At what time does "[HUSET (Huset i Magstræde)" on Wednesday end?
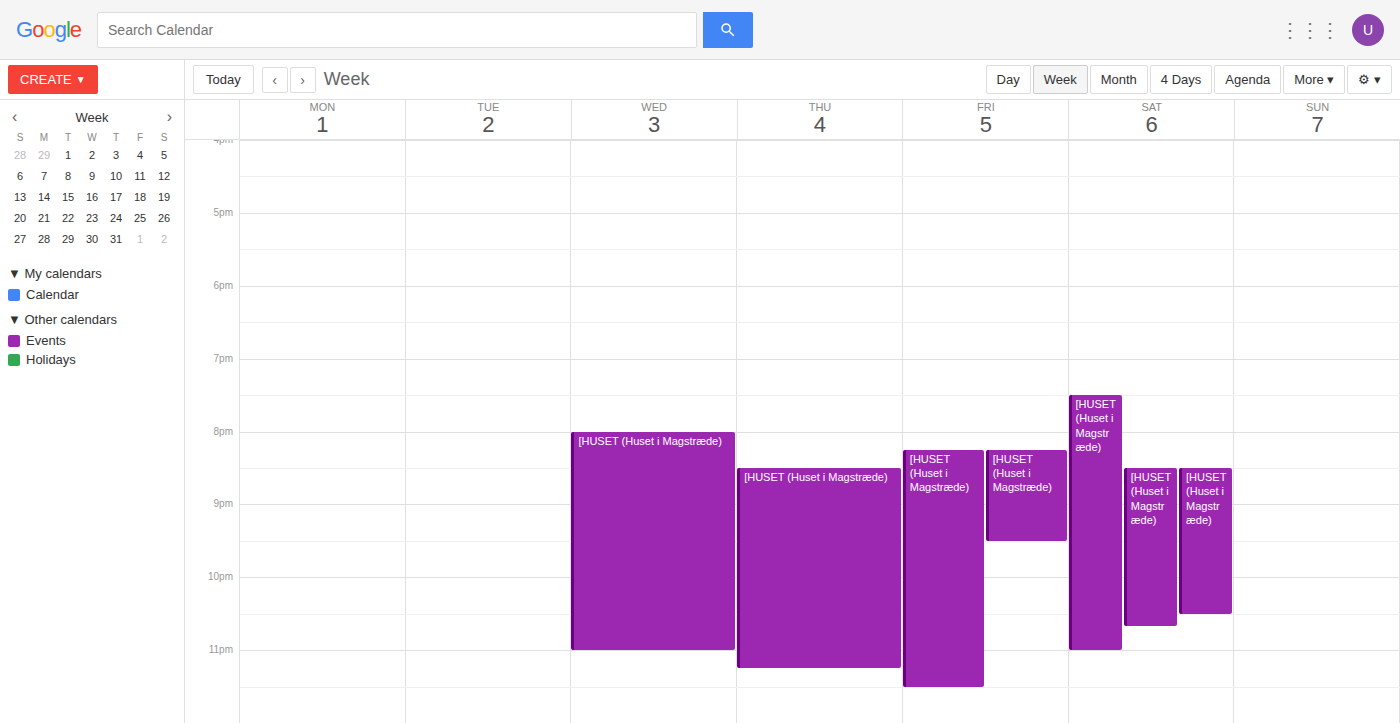
11:00 PM